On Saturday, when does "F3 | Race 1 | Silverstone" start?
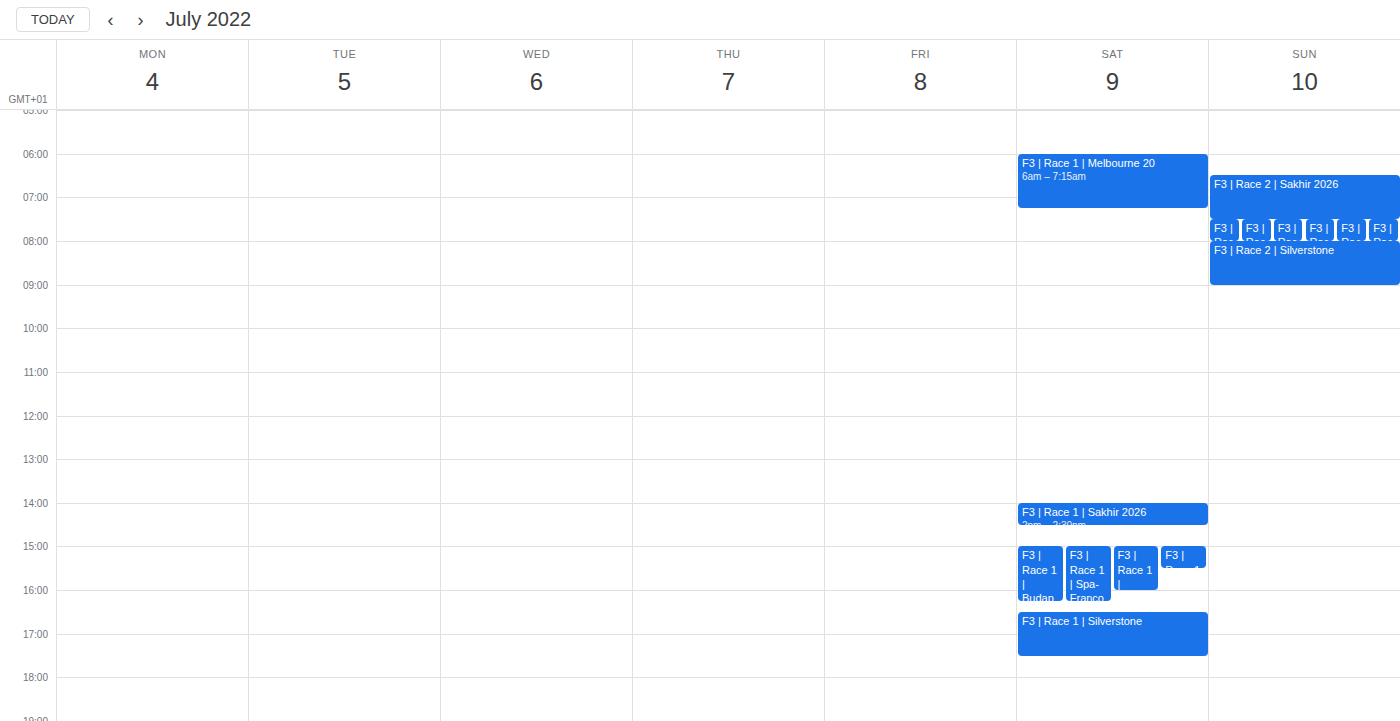
4:30 PM